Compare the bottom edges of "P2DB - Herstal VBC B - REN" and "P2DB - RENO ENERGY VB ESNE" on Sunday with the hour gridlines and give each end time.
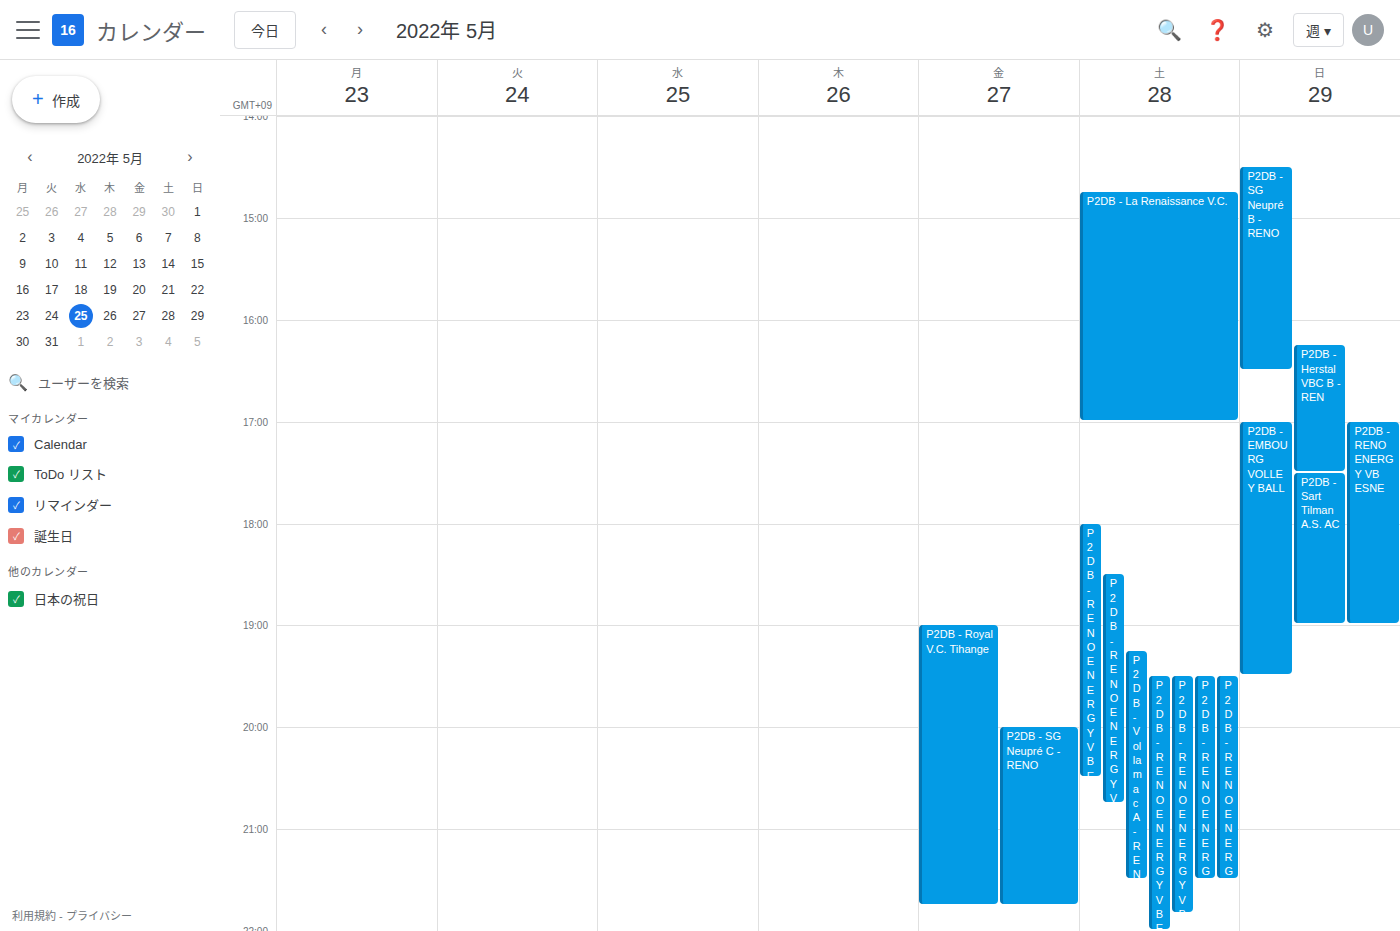
"P2DB - Herstal VBC B - REN": 17:30, halfway between the 17:00 and 18:00 lines. "P2DB - RENO ENERGY VB ESNE": 19:00, exactly on the 19:00 line.